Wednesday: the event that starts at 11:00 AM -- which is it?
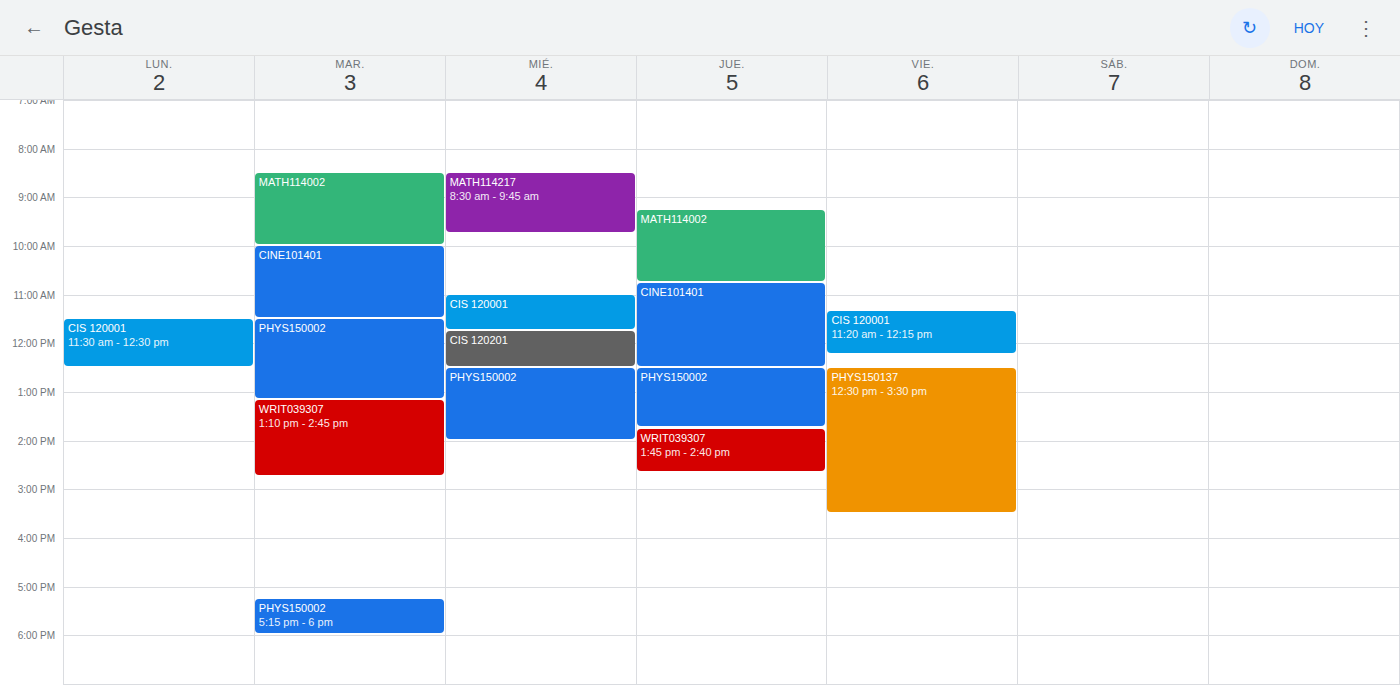
"CIS 120001"